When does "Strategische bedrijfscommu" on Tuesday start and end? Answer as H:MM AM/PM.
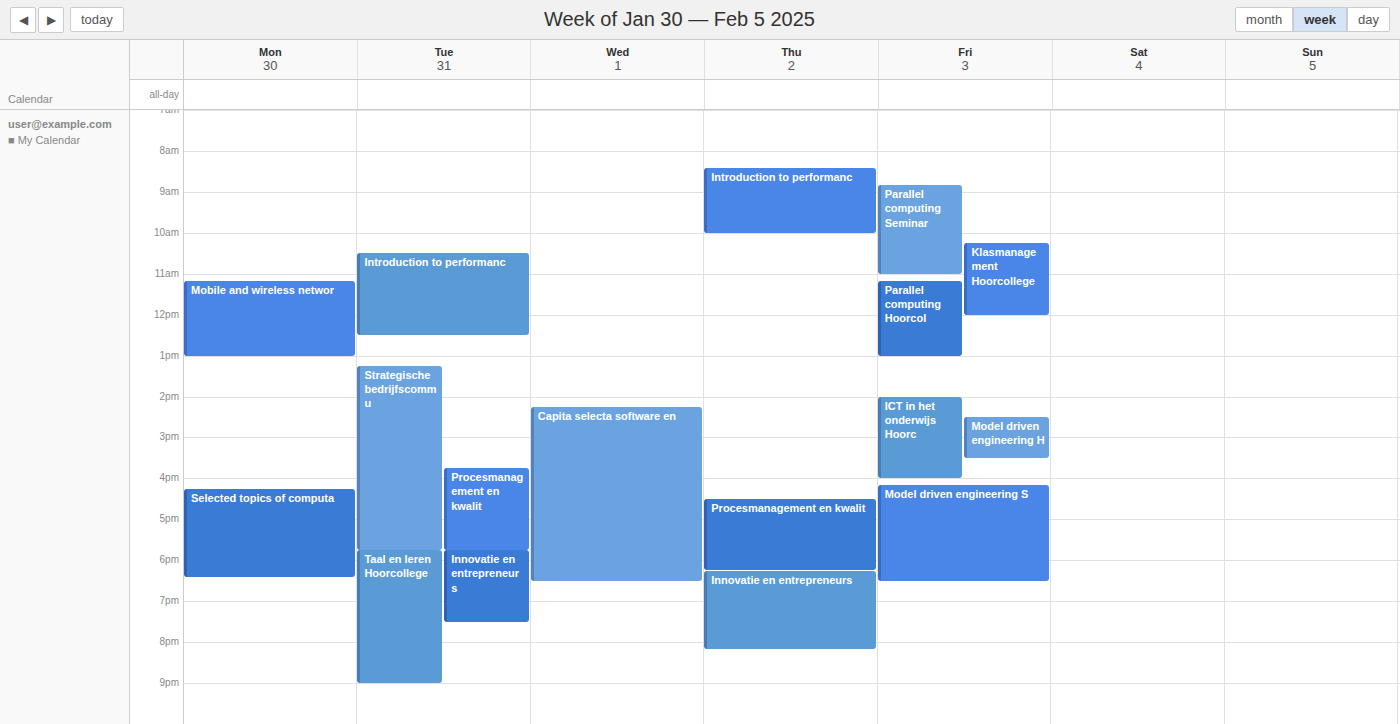
1:15 PM to 5:45 PM